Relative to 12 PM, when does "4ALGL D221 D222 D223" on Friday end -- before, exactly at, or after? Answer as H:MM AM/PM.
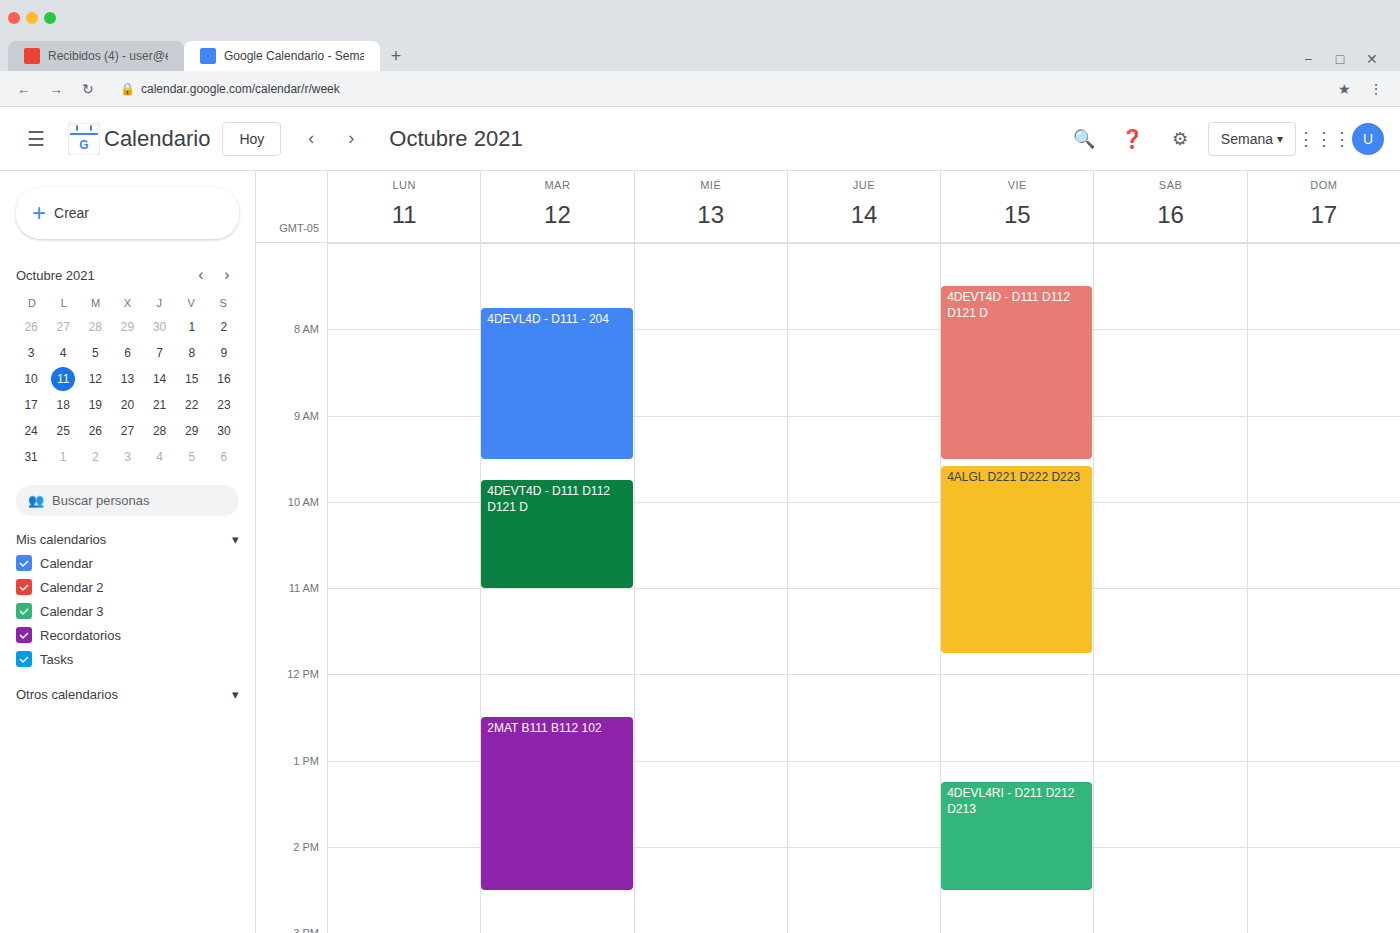
11:45 AM -- before 12 PM, 15 minutes above the 12 PM line.